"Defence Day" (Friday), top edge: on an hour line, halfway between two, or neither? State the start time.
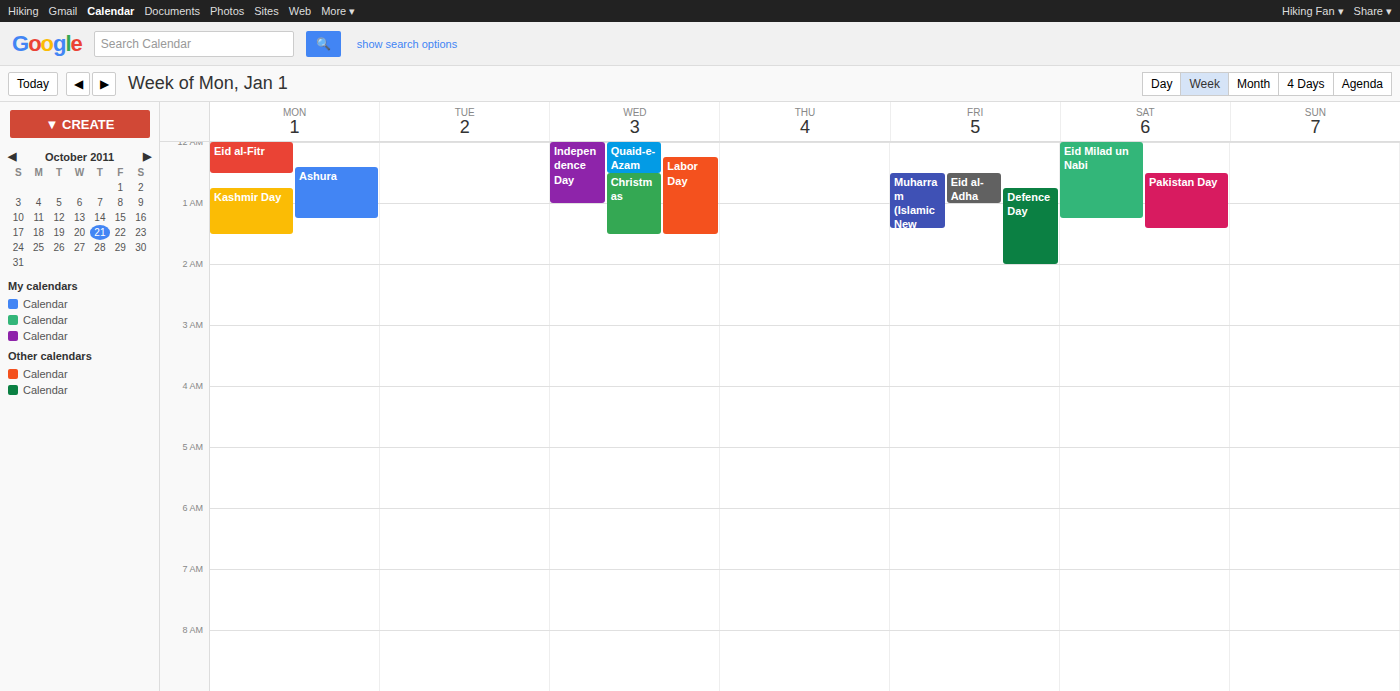
12:45 AM -- neither: three quarters of the way from the 12 AM line to the 1 AM line.